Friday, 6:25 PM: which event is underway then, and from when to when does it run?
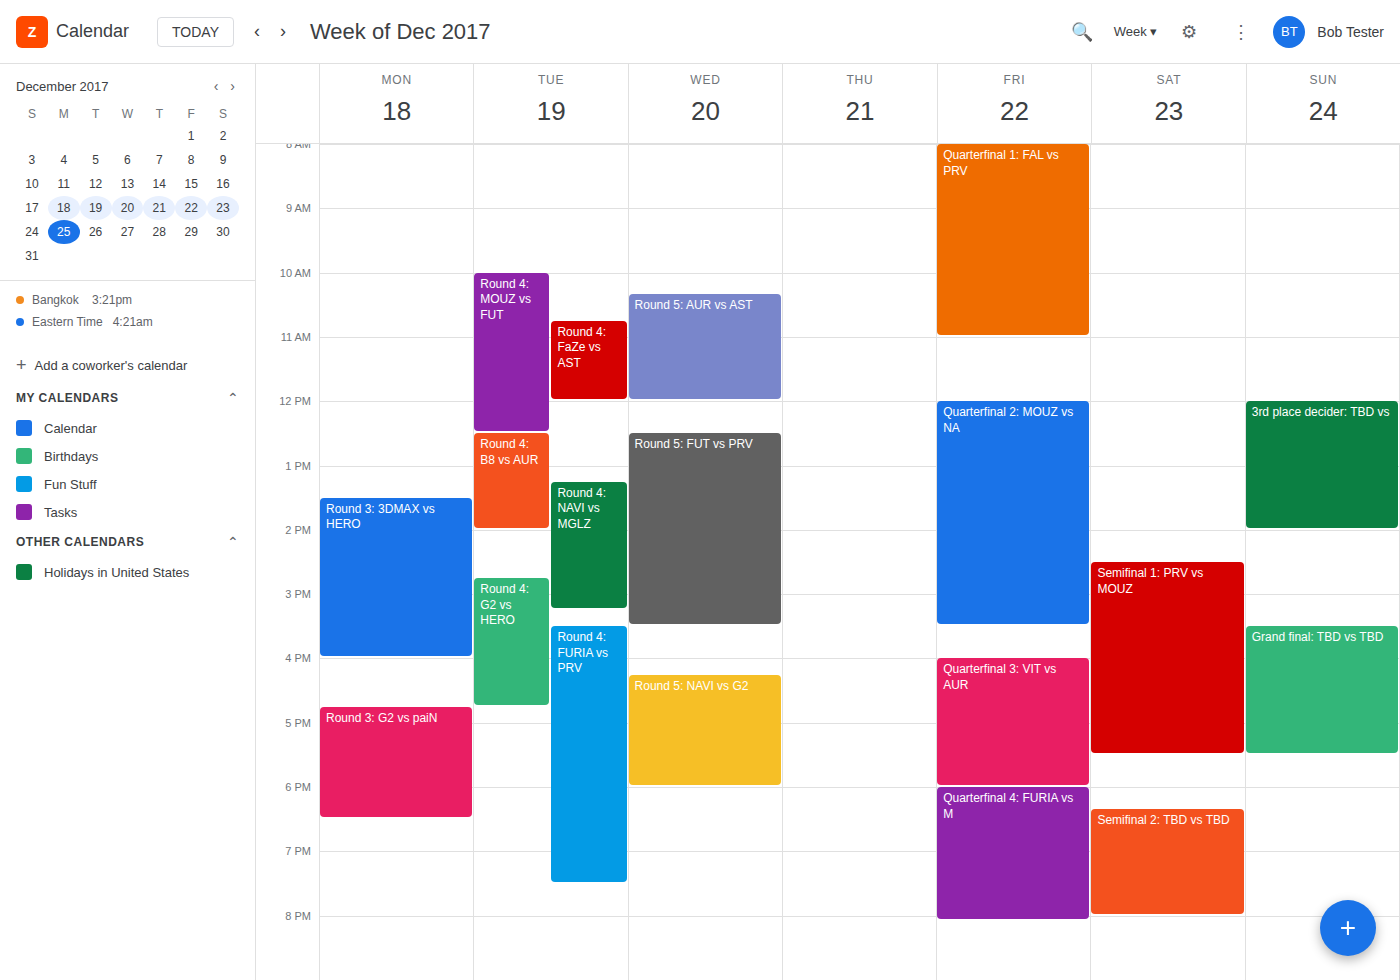
"Quarterfinal 4: FURIA vs M", 6:00 PM to 8:05 PM